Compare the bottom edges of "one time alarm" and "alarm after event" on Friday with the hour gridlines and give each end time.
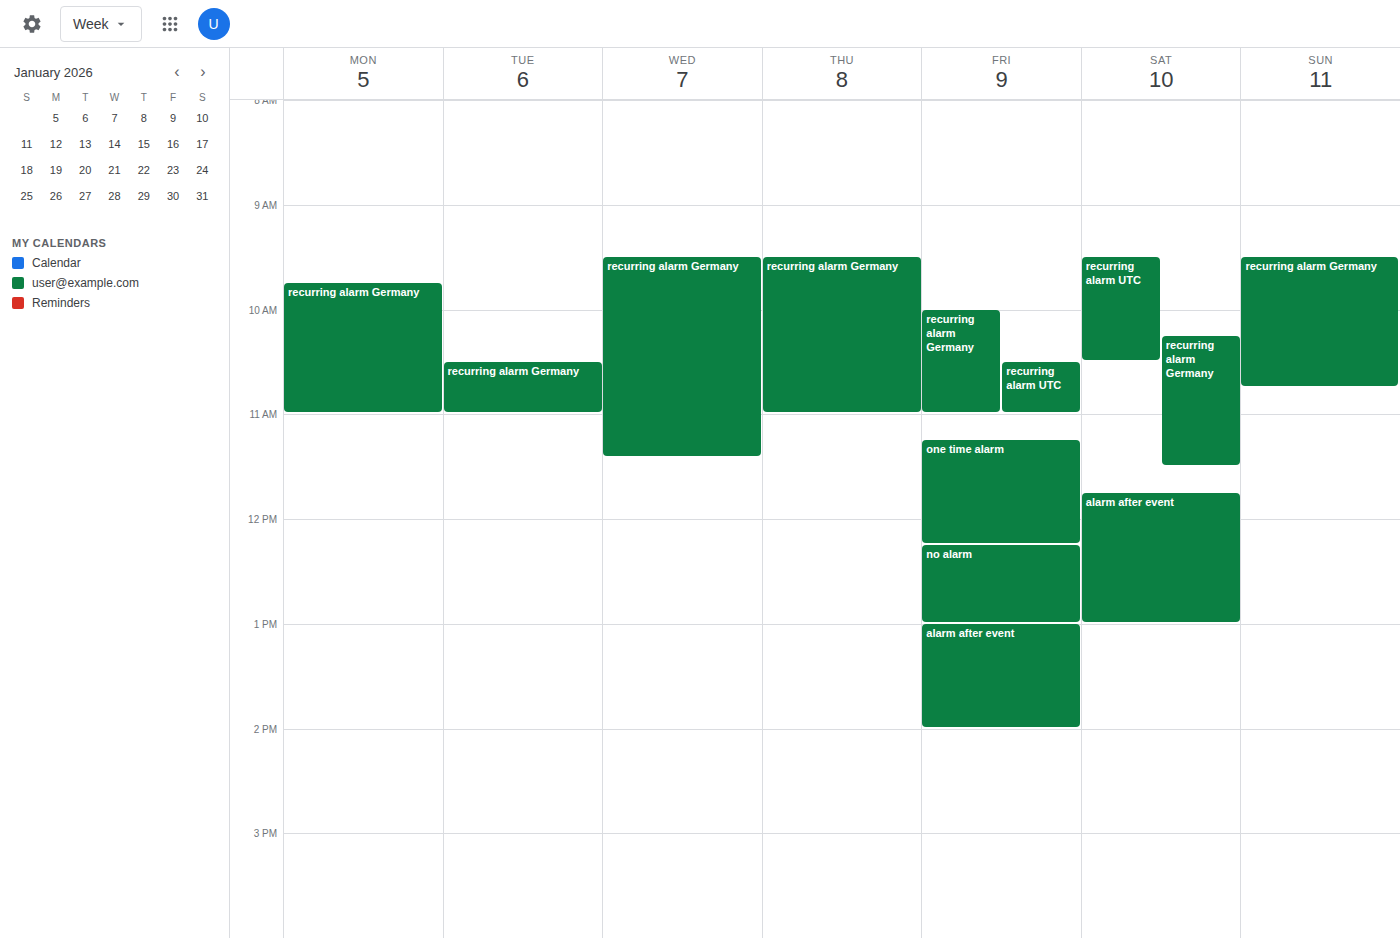
"one time alarm": 12:15, neither: a quarter of the way from the 12:00 line to the 13:00 line. "alarm after event": 14:00, exactly on the 14:00 line.